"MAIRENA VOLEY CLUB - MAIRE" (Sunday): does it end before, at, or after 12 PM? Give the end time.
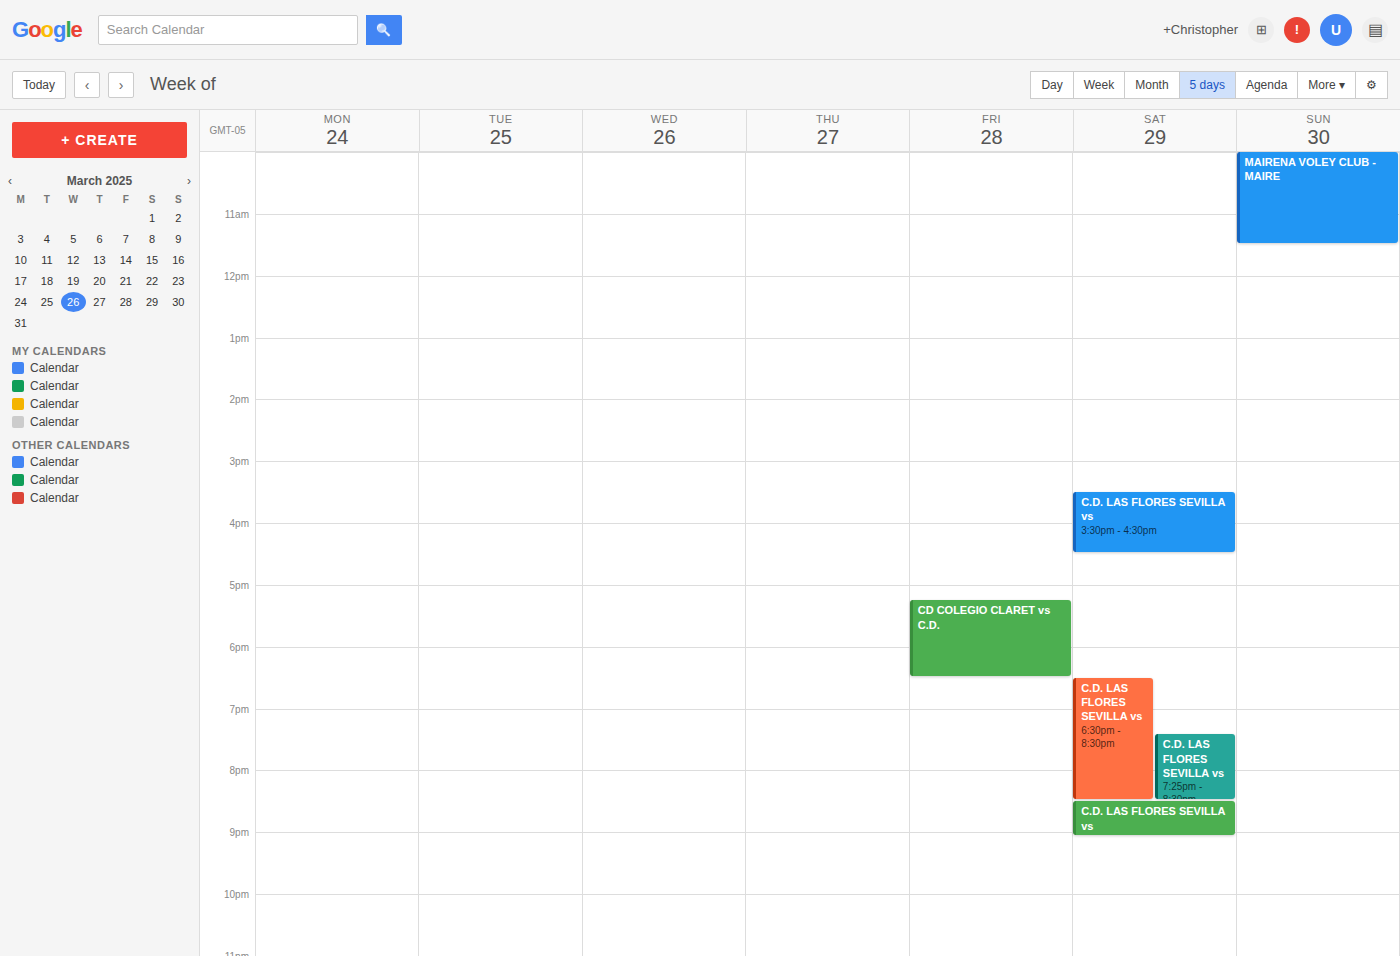
11:30 AM -- before 12 PM, 30 minutes above the 12 PM line.